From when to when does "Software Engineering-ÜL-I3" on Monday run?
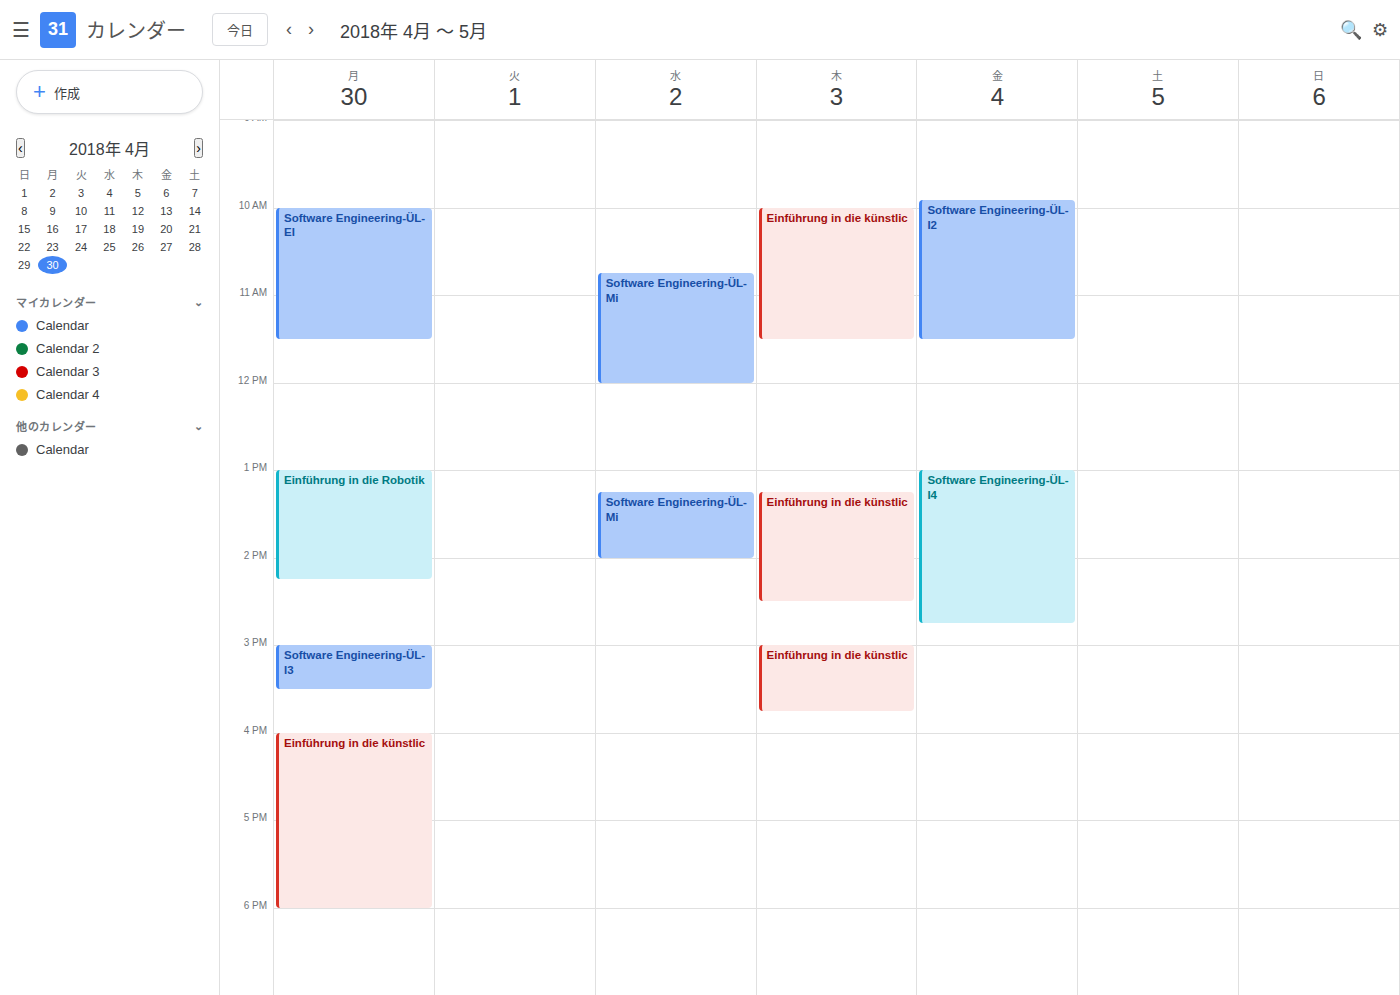
3:00 PM to 3:30 PM